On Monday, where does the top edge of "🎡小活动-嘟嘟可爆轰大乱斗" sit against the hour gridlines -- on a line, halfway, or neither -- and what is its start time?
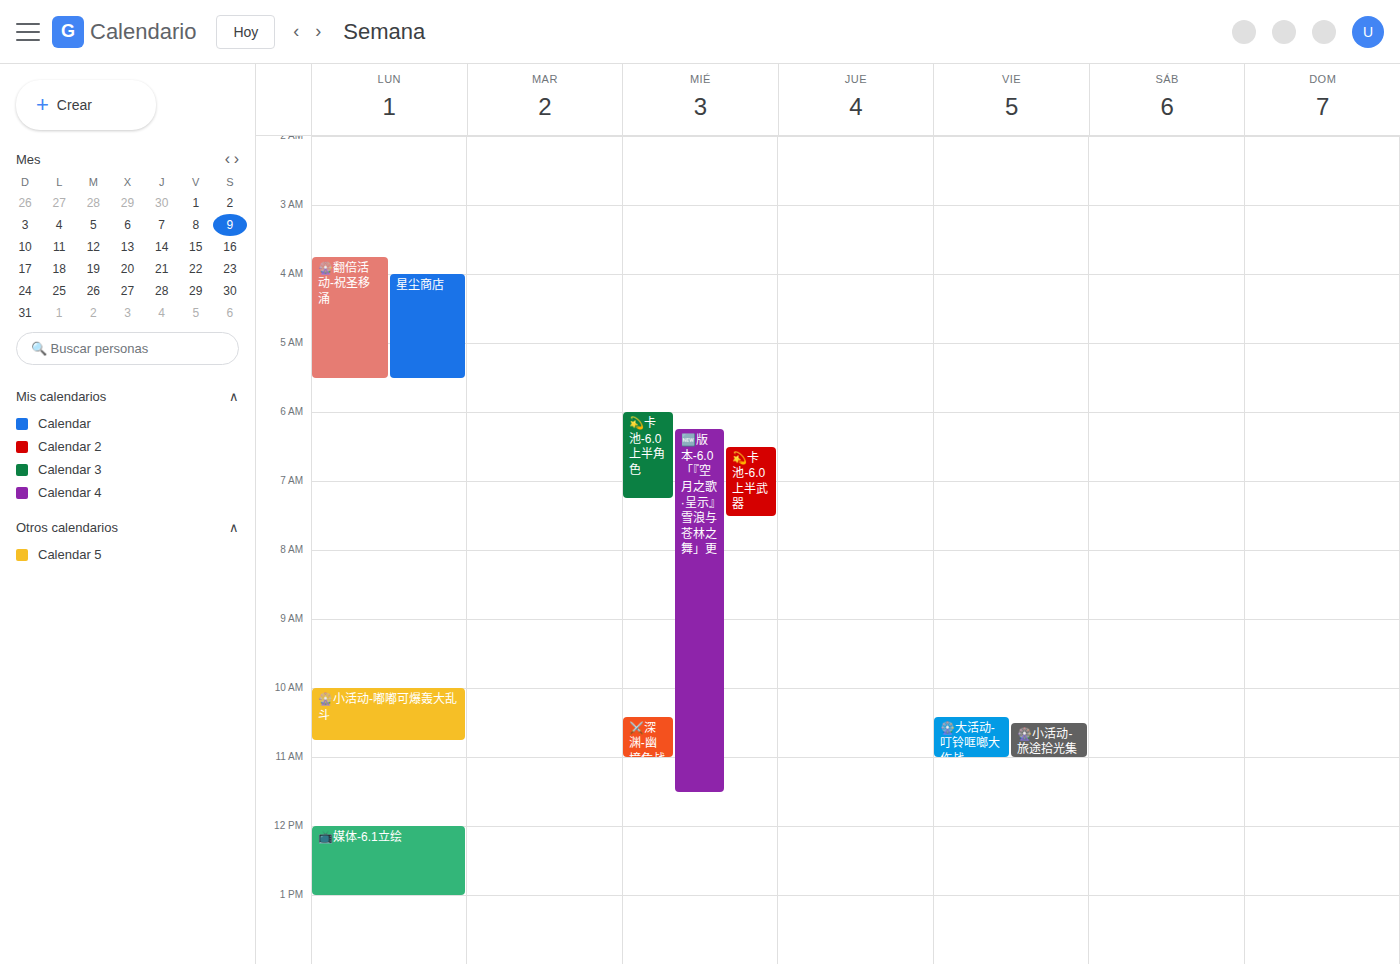
10:00 AM -- exactly on the 10 AM line.